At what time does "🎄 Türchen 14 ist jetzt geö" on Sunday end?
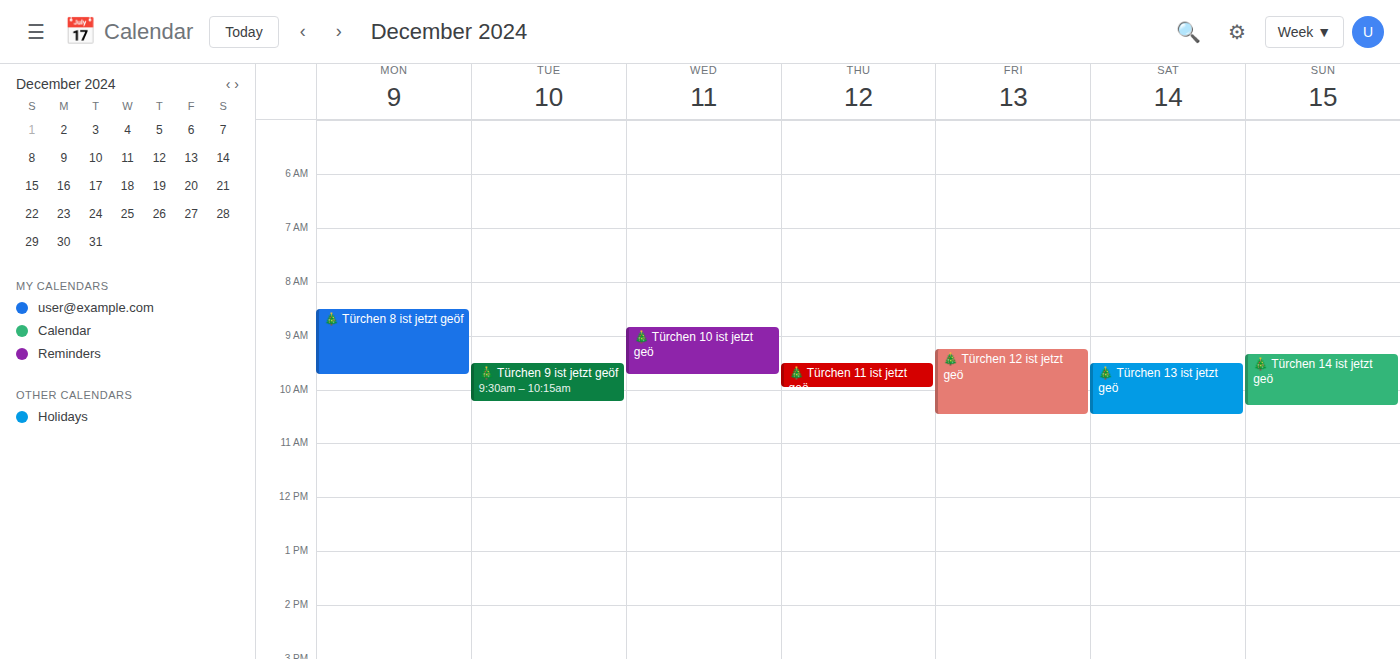
10:20 AM